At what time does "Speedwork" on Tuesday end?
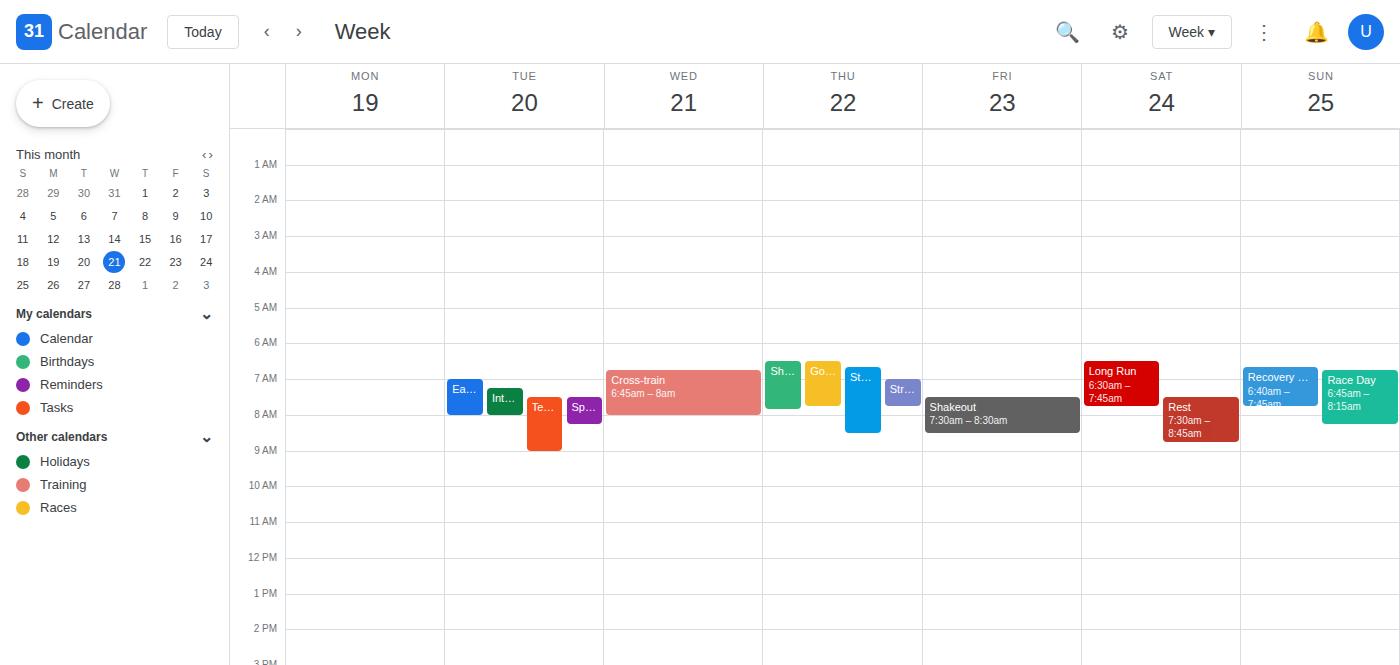
08:15